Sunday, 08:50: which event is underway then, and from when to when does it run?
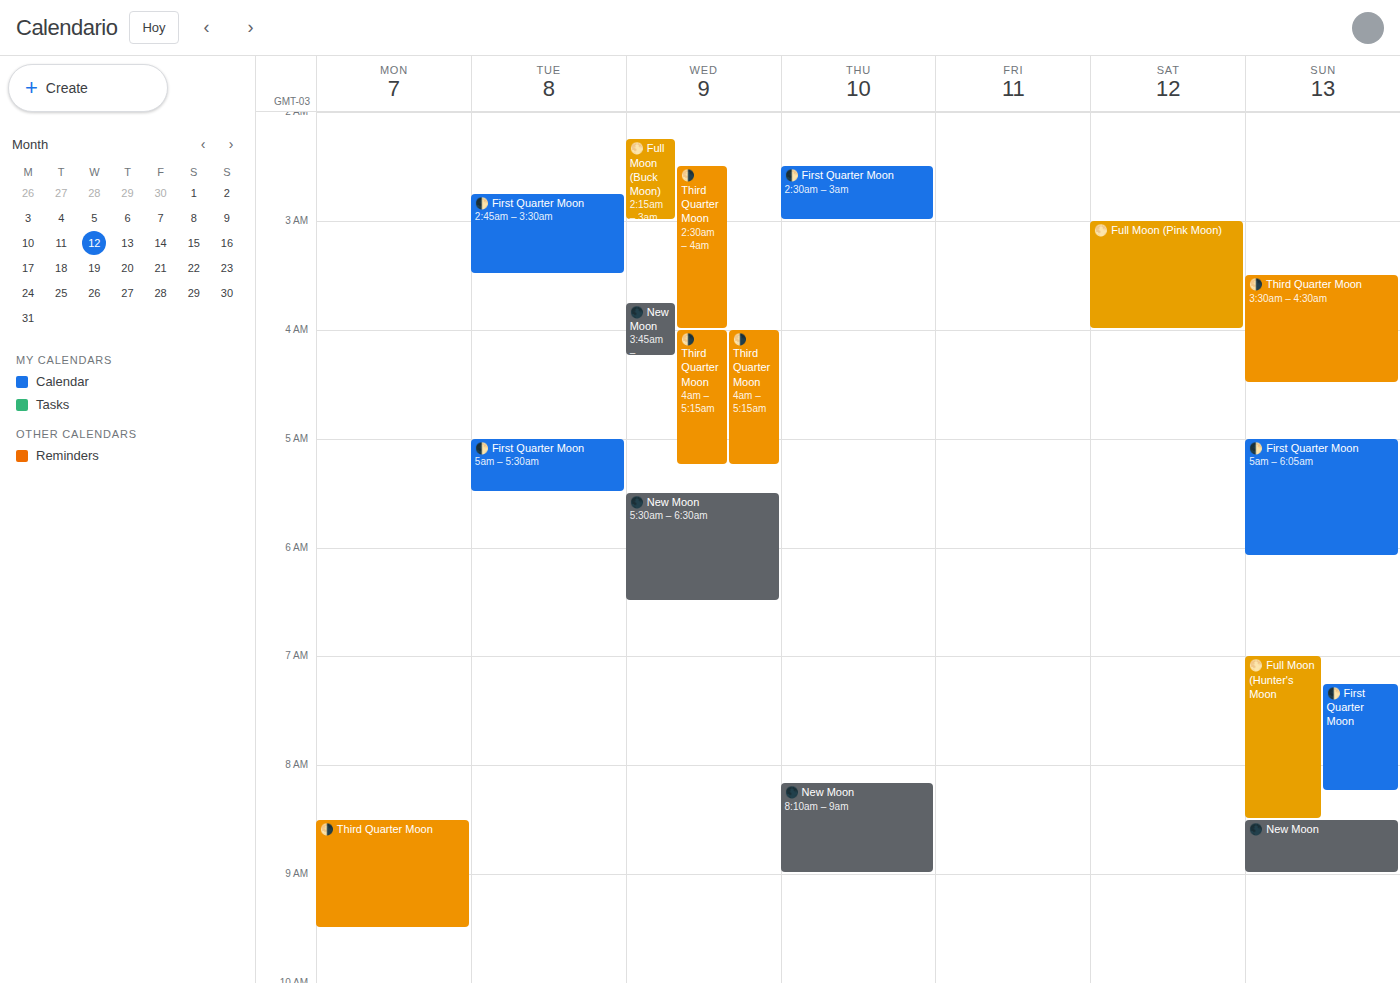
"🌑 New Moon", 08:30 to 09:00